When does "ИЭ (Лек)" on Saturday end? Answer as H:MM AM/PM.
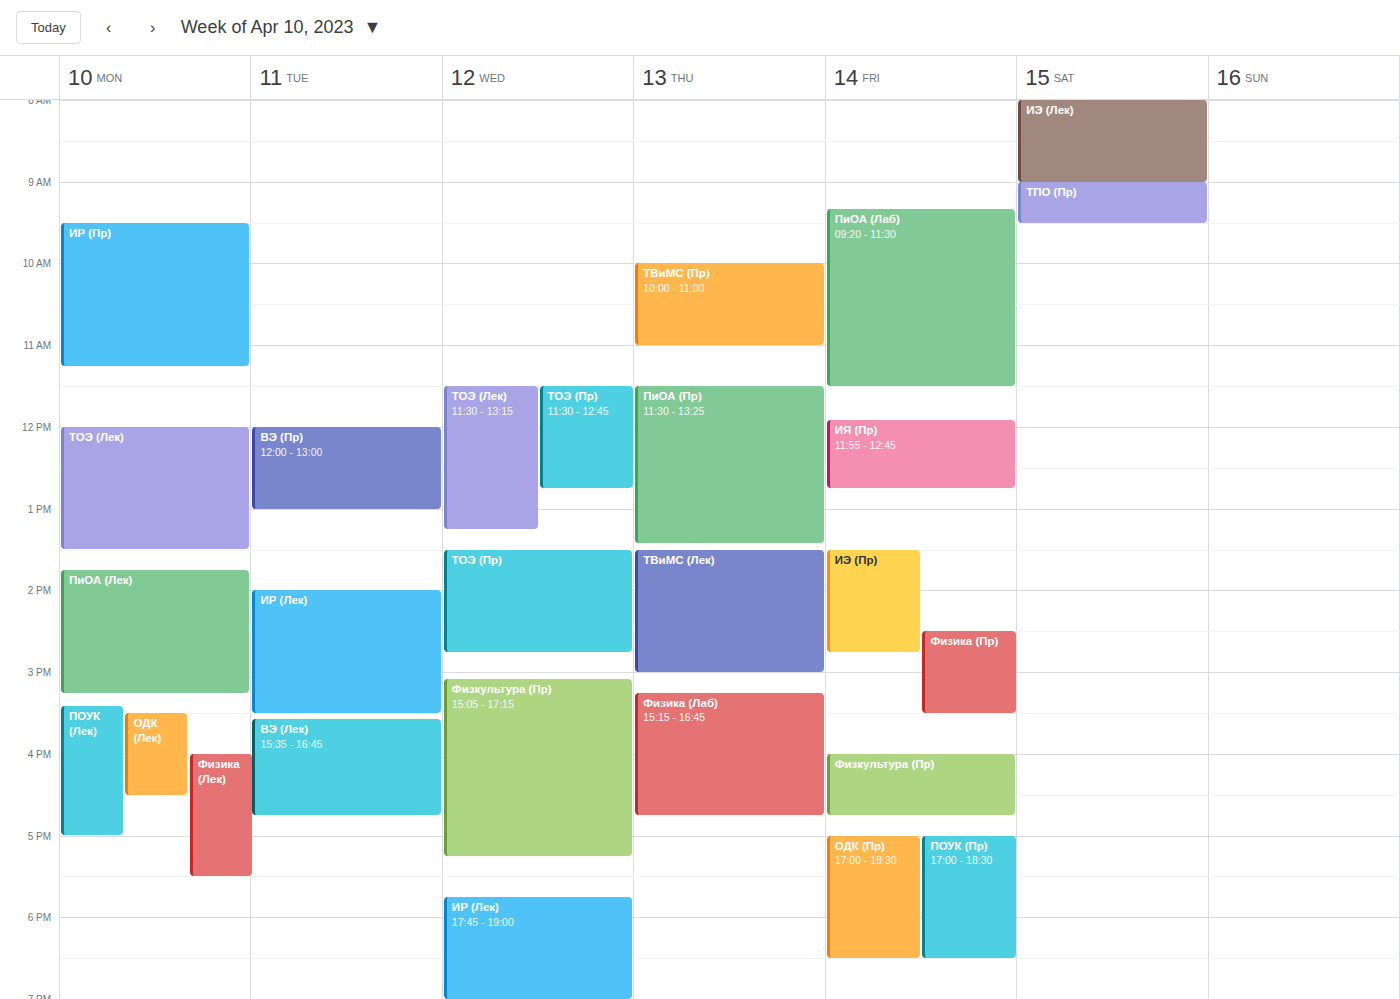
9:00 AM